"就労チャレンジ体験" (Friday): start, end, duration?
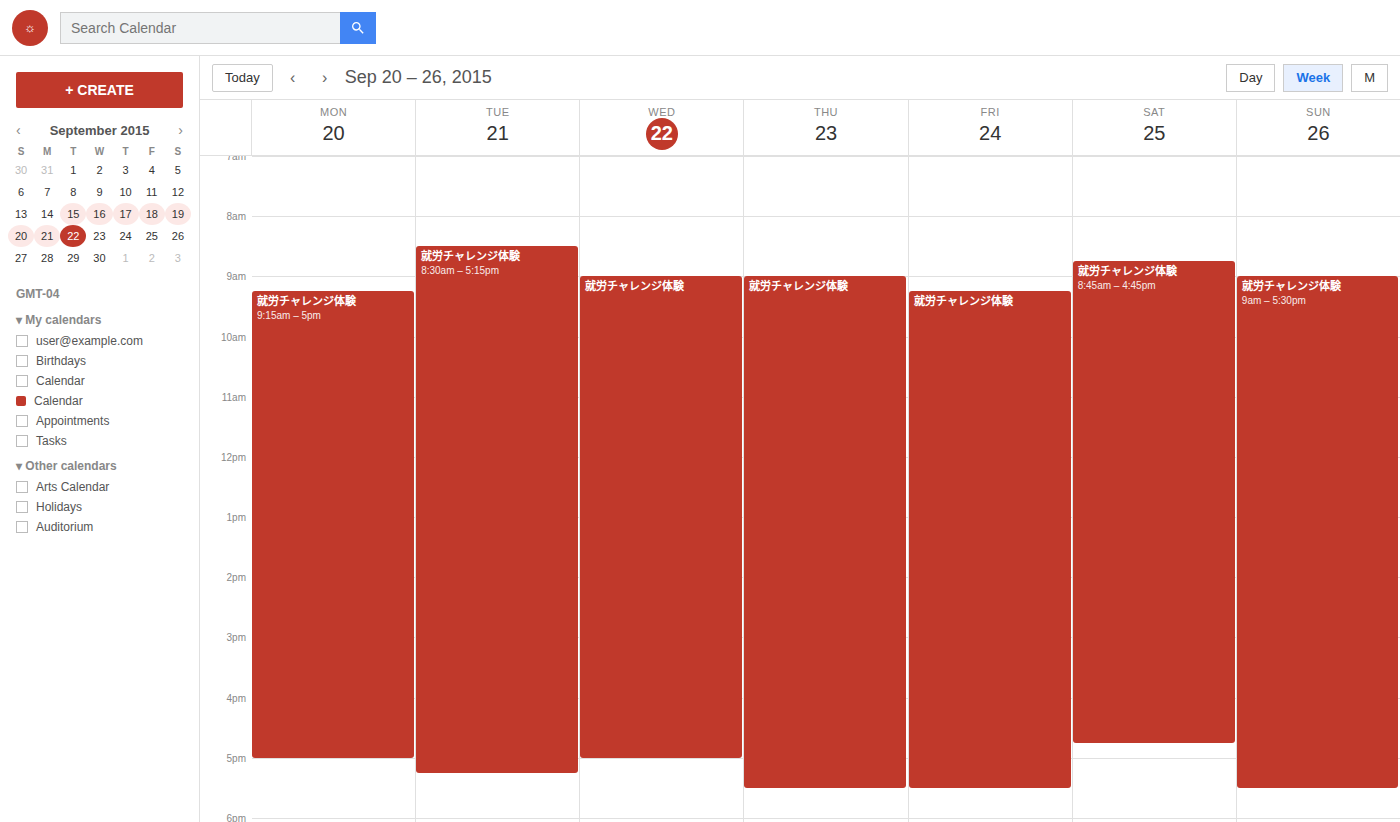
9:15 AM to 5:30 PM, 8 hours 15 minutes